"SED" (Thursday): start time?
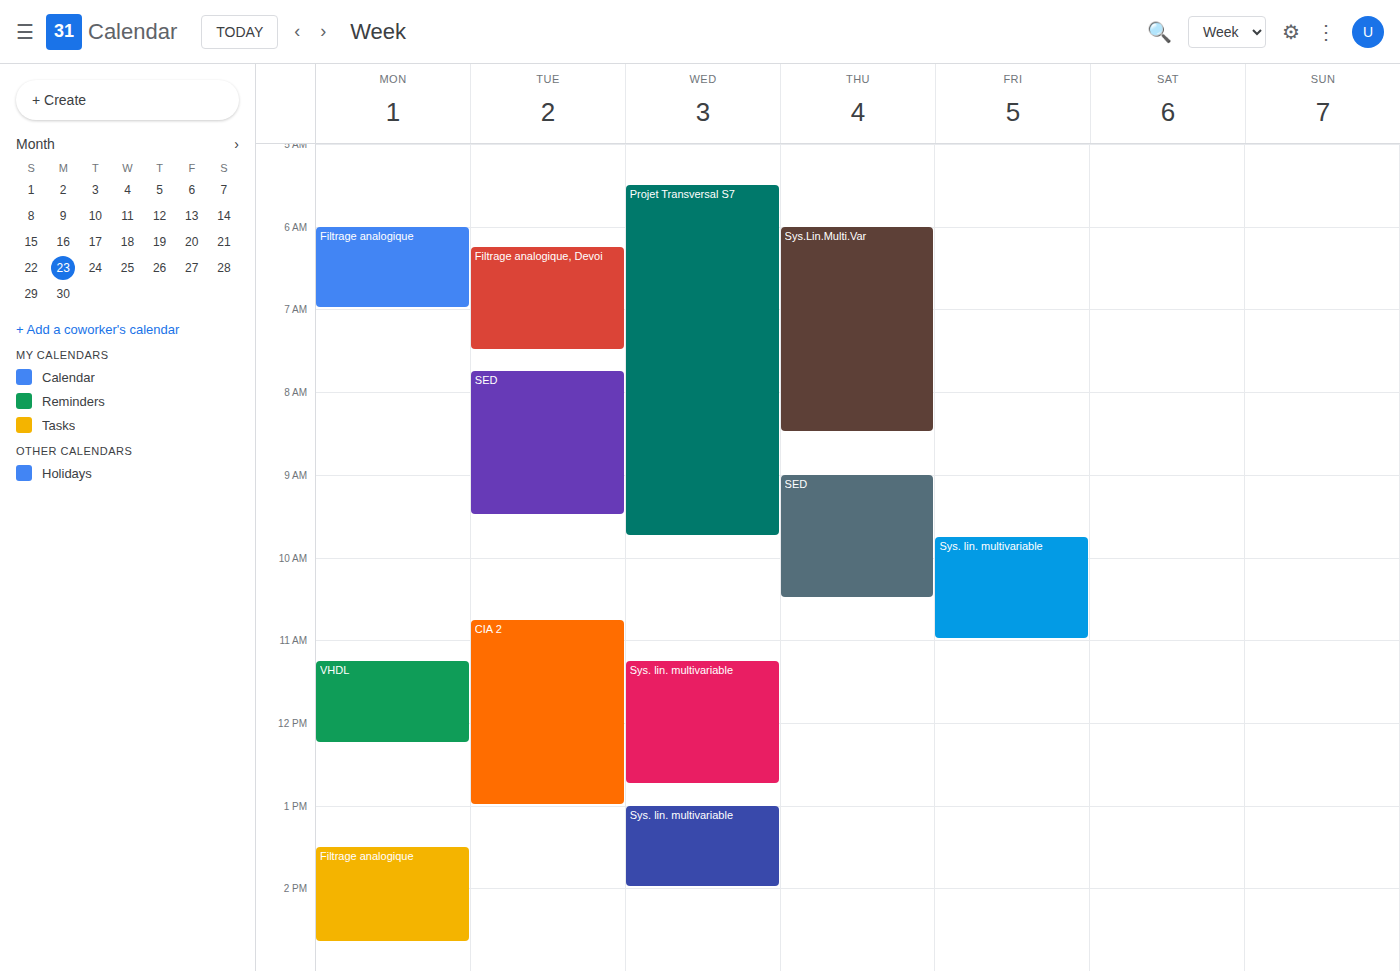
9:00 AM